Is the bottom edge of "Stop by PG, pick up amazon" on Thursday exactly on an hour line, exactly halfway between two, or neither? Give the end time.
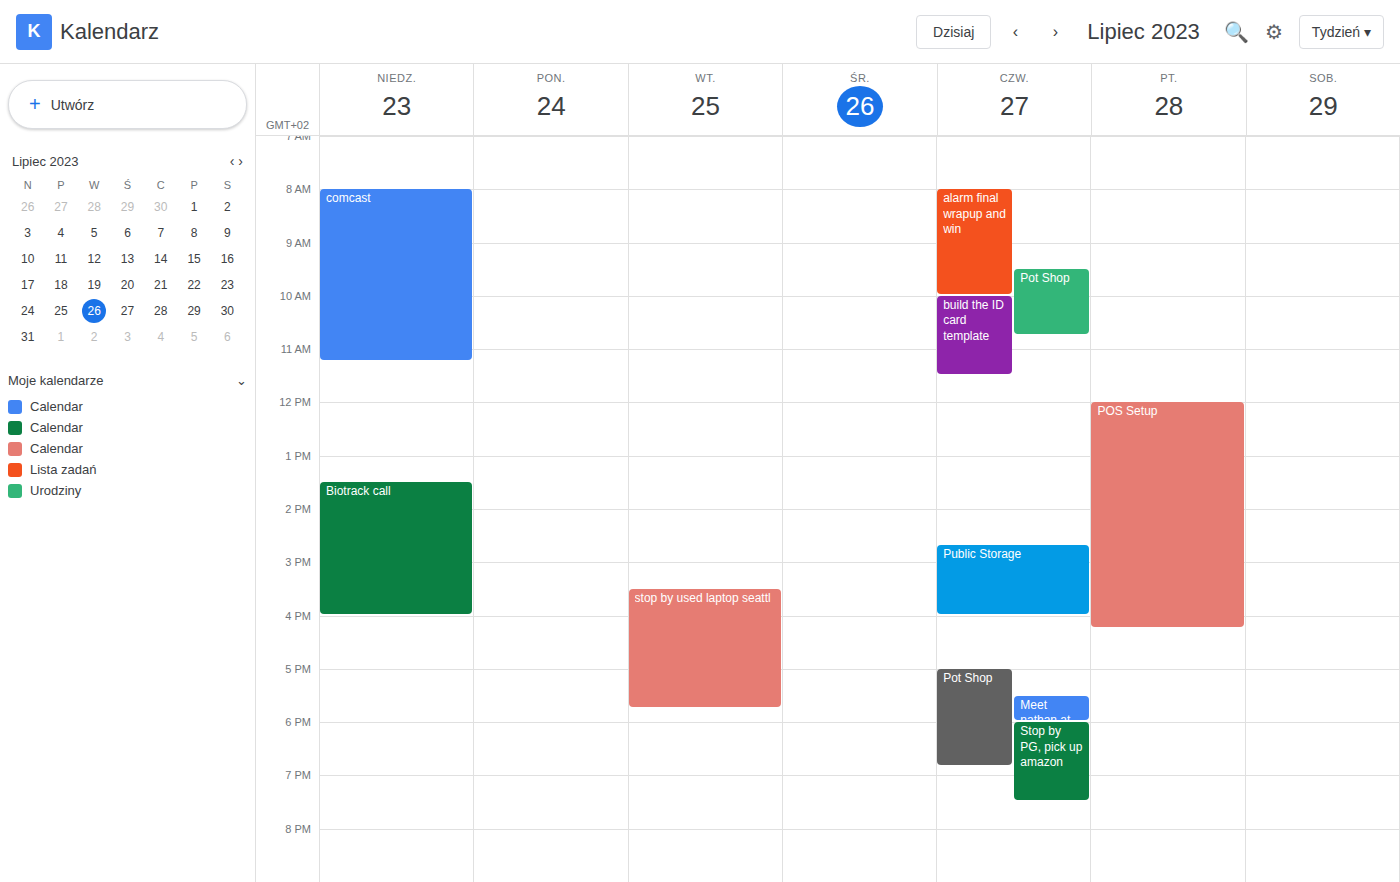
7:30 PM -- halfway between the 7 PM and 8 PM lines.